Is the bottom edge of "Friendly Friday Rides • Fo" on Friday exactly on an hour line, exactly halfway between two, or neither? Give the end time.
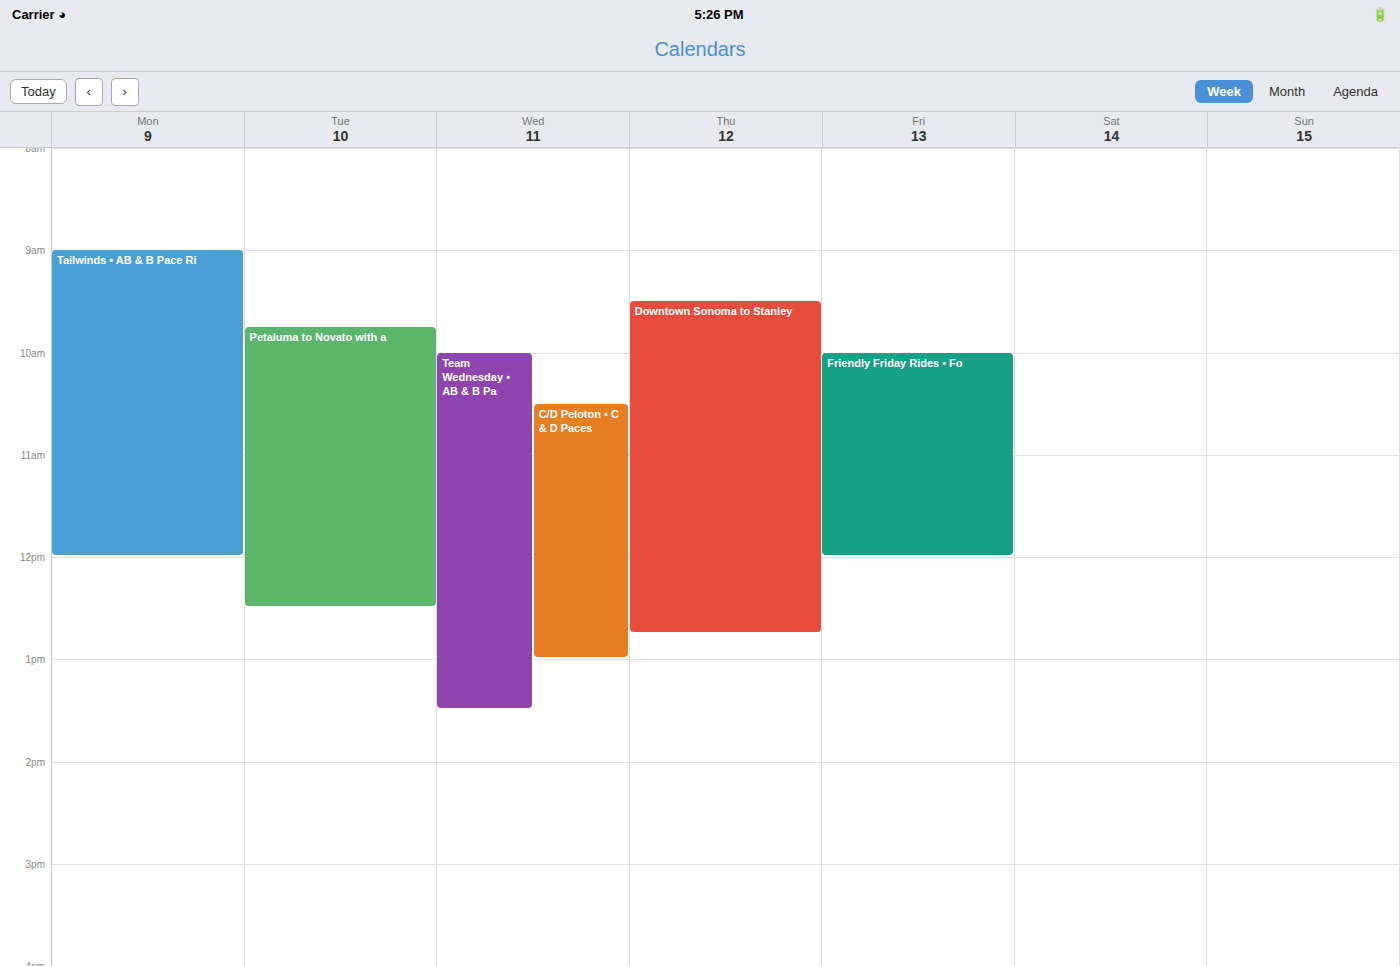
12:00 PM -- exactly on the 12 PM line.